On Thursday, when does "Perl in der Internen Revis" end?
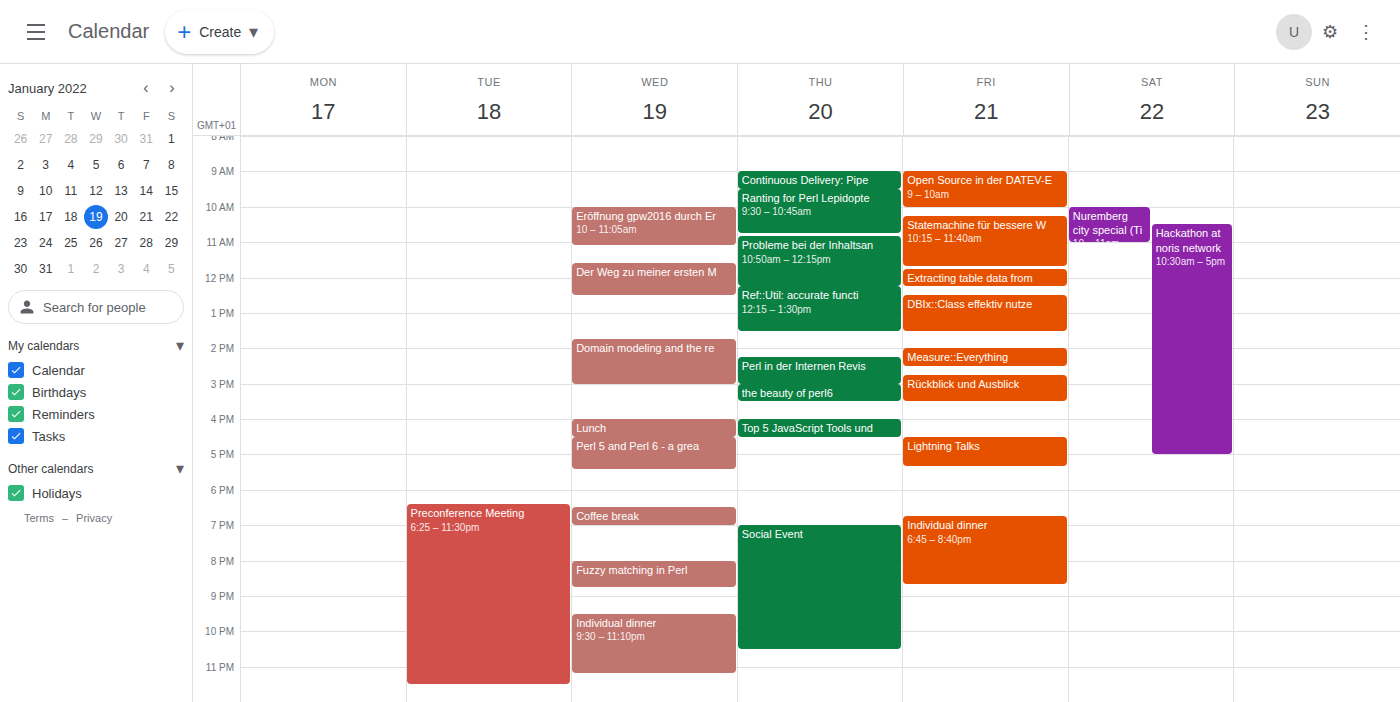
3:00 PM